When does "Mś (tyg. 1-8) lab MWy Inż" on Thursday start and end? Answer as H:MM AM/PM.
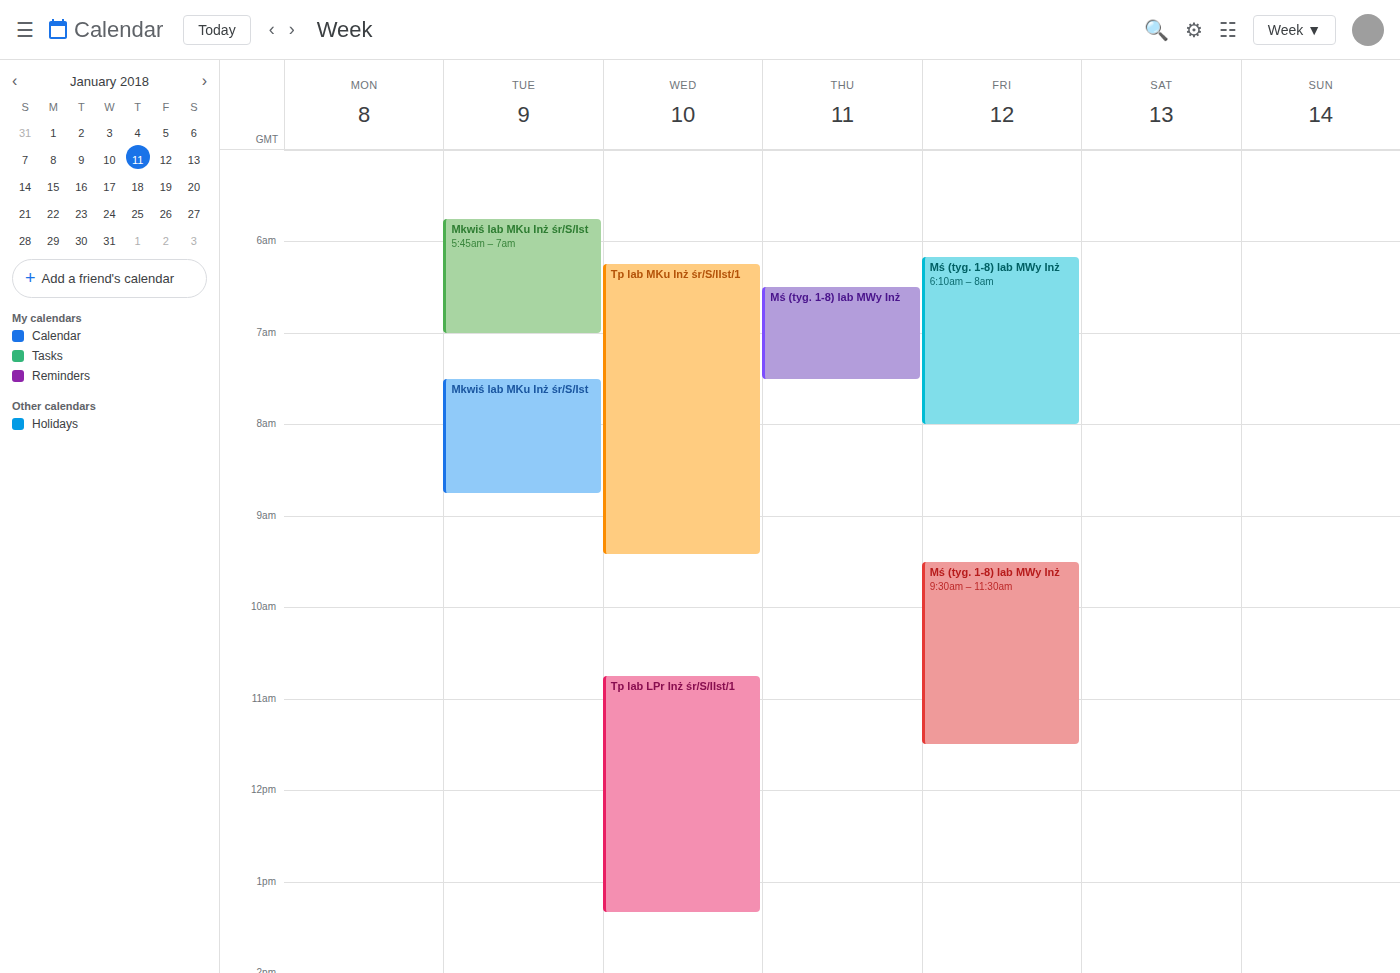
6:30 AM to 7:30 AM